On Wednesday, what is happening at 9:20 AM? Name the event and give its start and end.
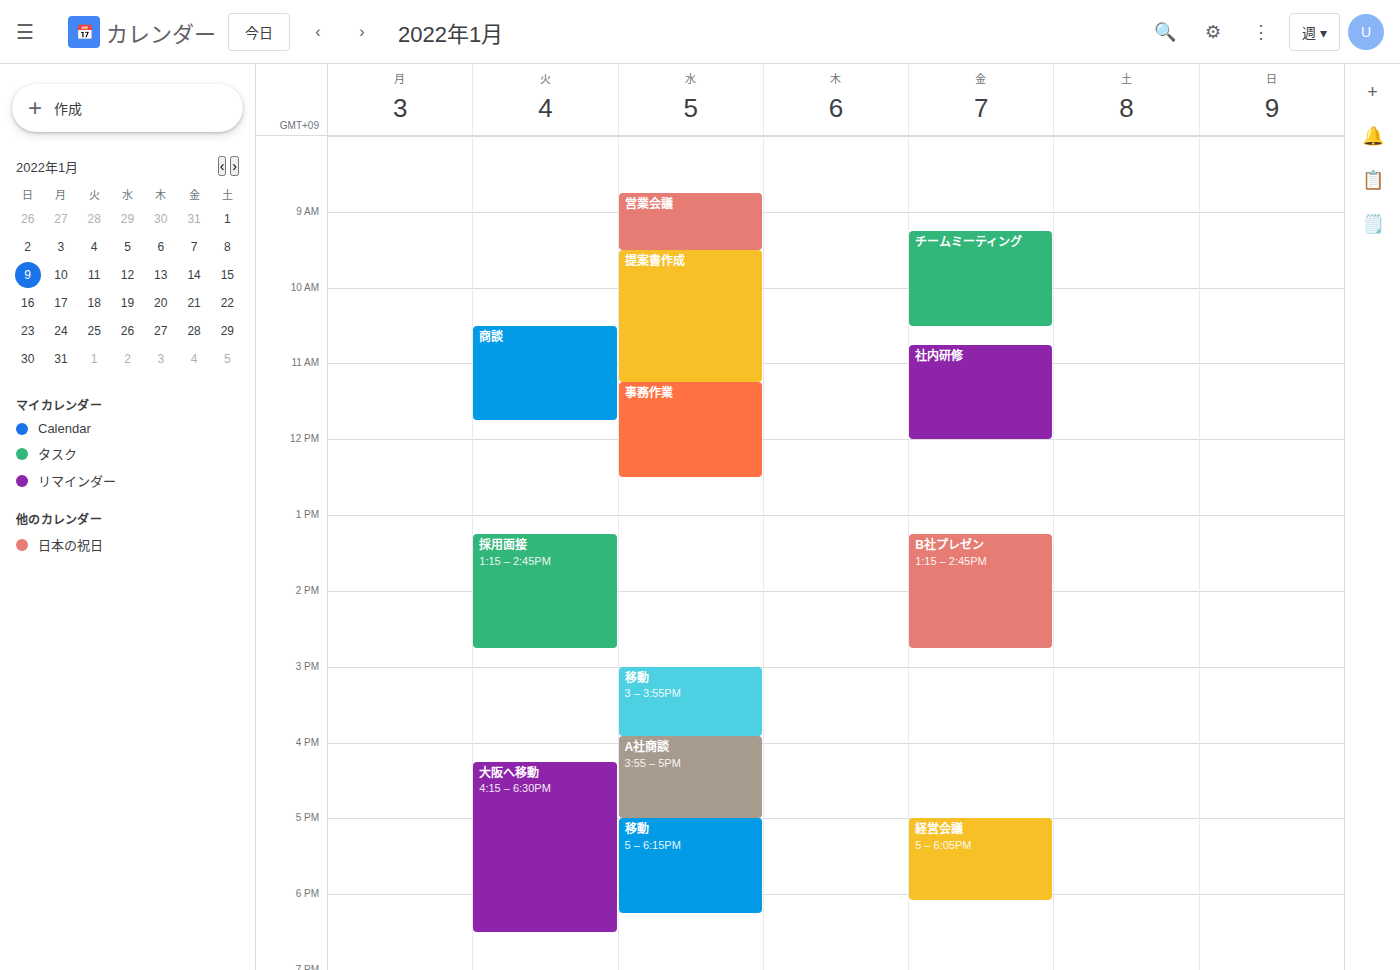
"営業会議", 8:45 AM to 9:30 AM